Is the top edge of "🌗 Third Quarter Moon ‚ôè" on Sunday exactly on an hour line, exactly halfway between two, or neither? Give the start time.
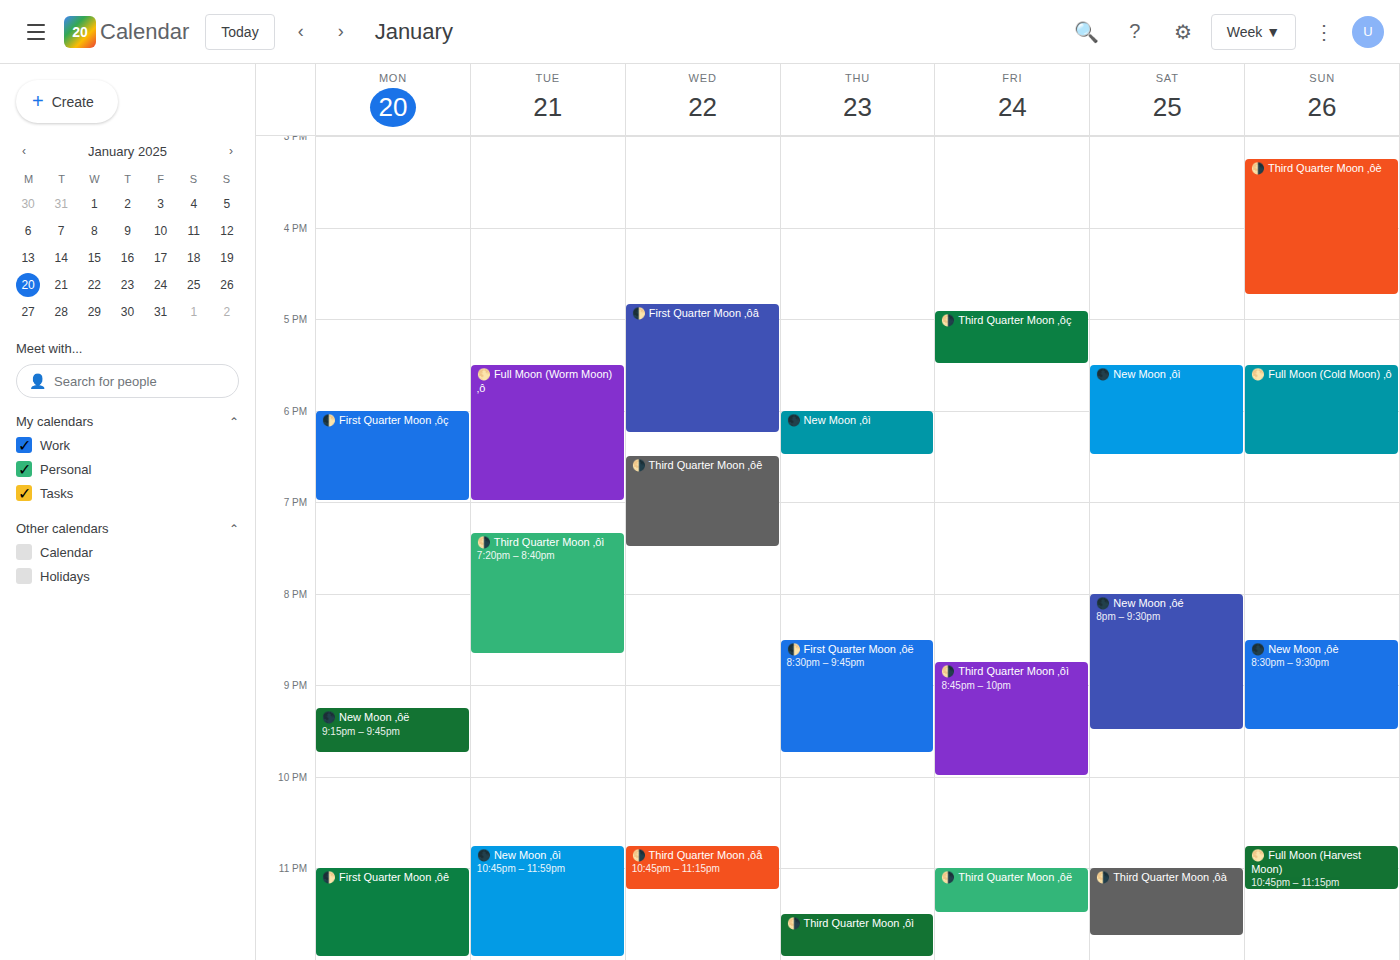
3:15 PM -- neither: a quarter of the way from the 3 PM line to the 4 PM line.